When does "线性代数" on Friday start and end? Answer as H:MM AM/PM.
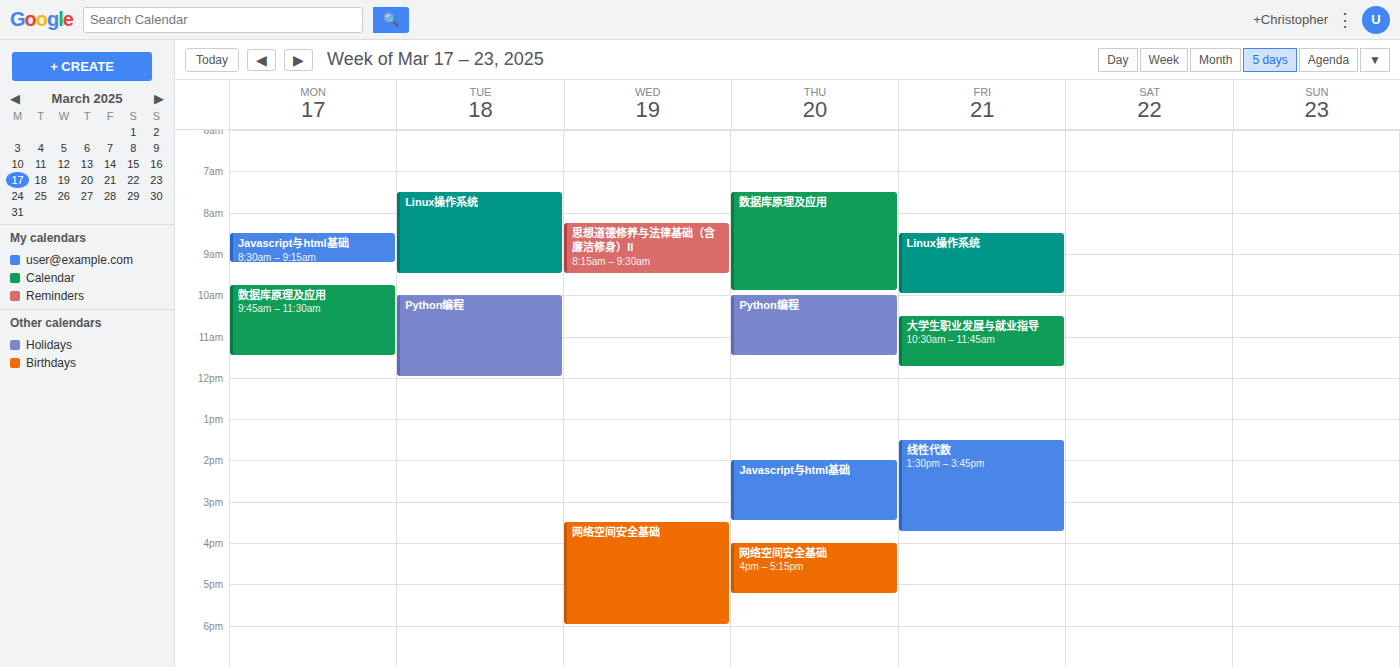
1:30 PM to 3:45 PM